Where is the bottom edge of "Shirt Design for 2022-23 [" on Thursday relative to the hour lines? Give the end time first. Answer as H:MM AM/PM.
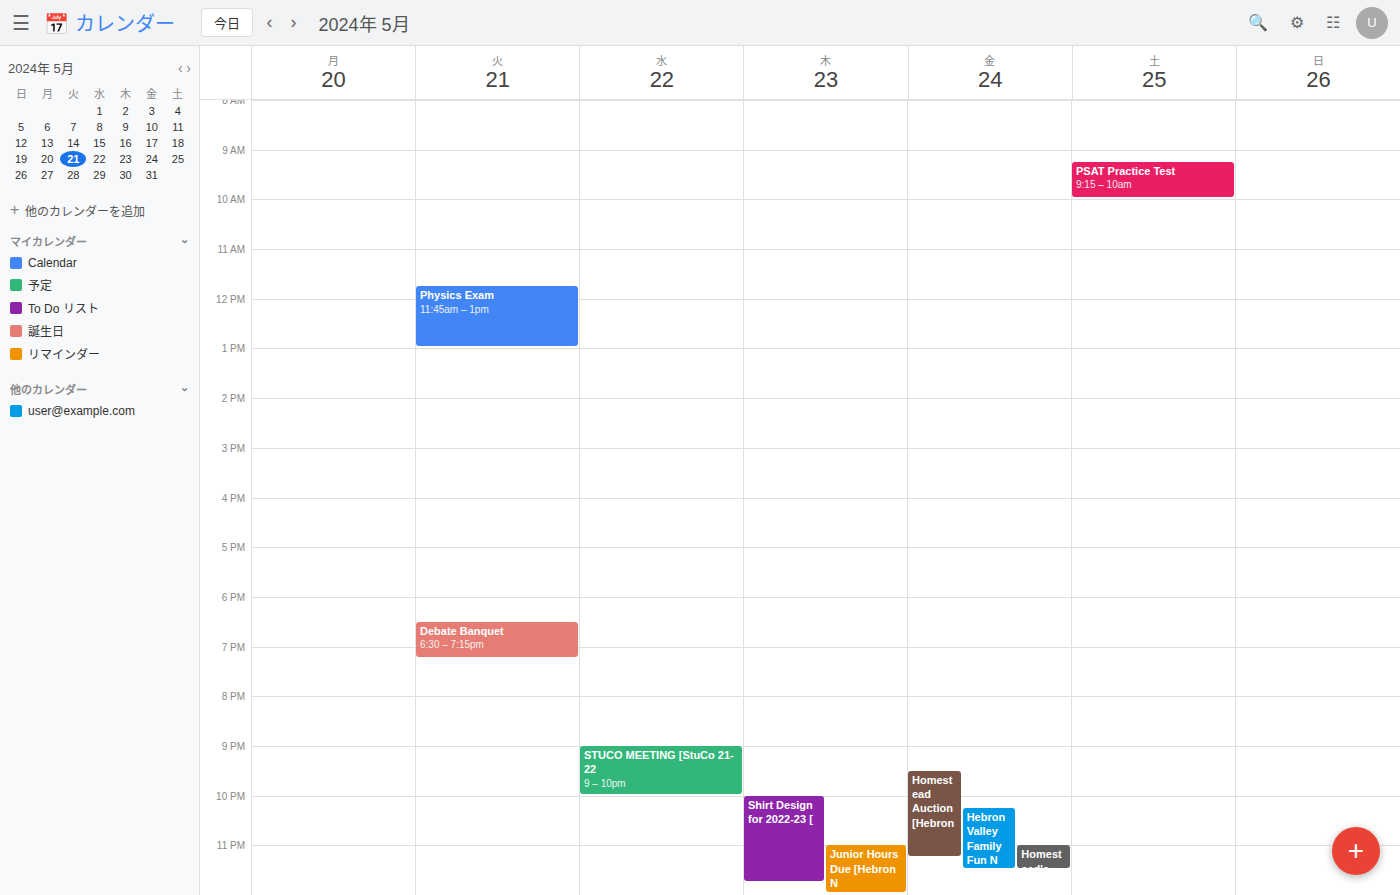
11:45 PM -- neither: three quarters of the way from the 11 PM line to the 12 AM line.